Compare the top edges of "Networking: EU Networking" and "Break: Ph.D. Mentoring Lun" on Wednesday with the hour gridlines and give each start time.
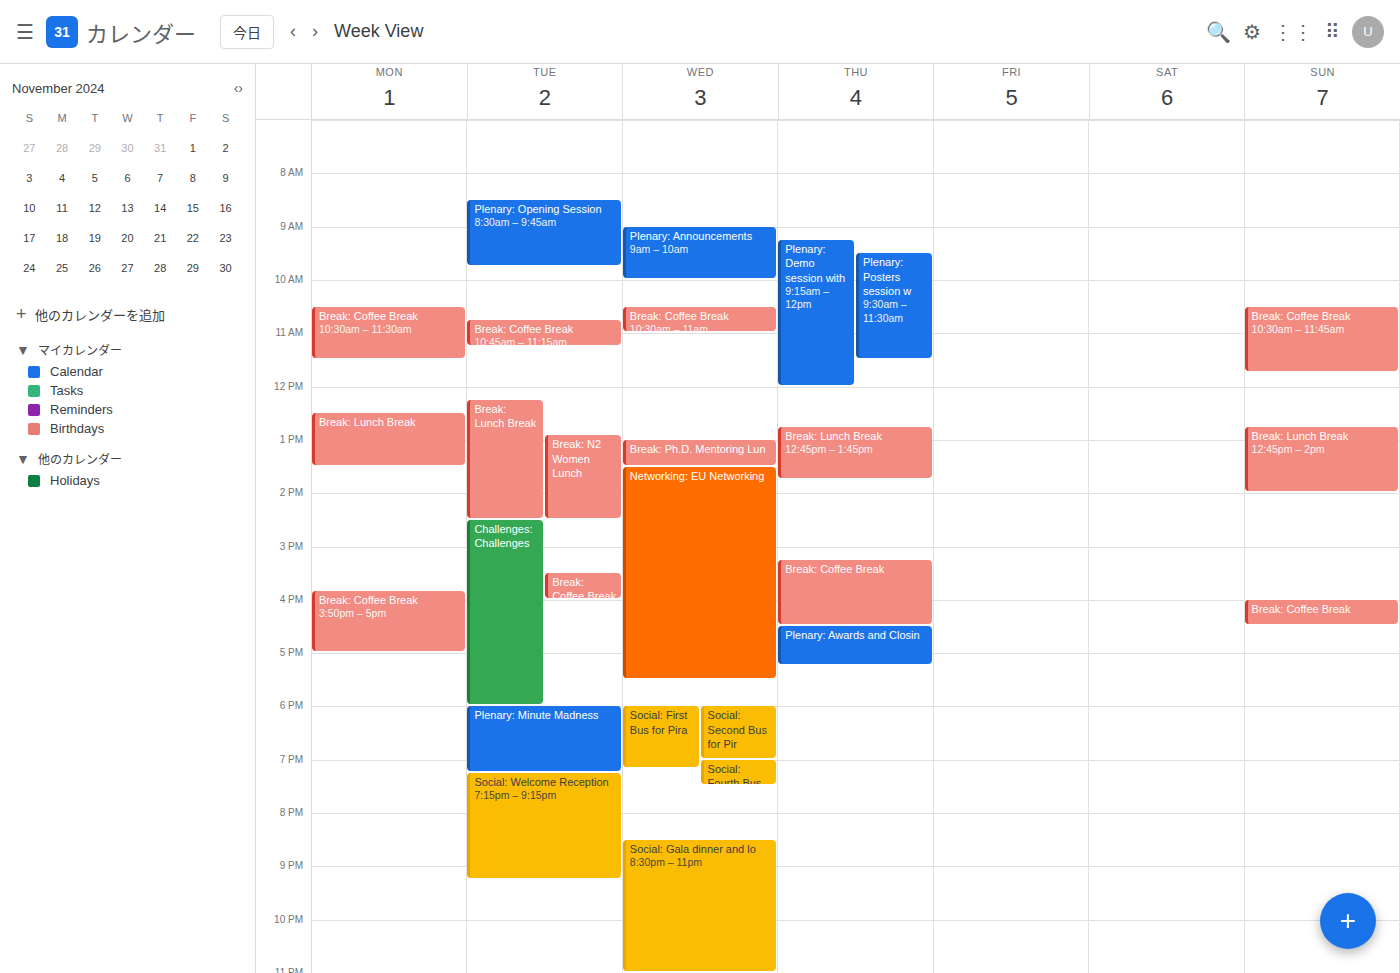
"Networking: EU Networking": 1:30 PM, halfway between the 1 PM and 2 PM lines. "Break: Ph.D. Mentoring Lun": 1:00 PM, exactly on the 1 PM line.